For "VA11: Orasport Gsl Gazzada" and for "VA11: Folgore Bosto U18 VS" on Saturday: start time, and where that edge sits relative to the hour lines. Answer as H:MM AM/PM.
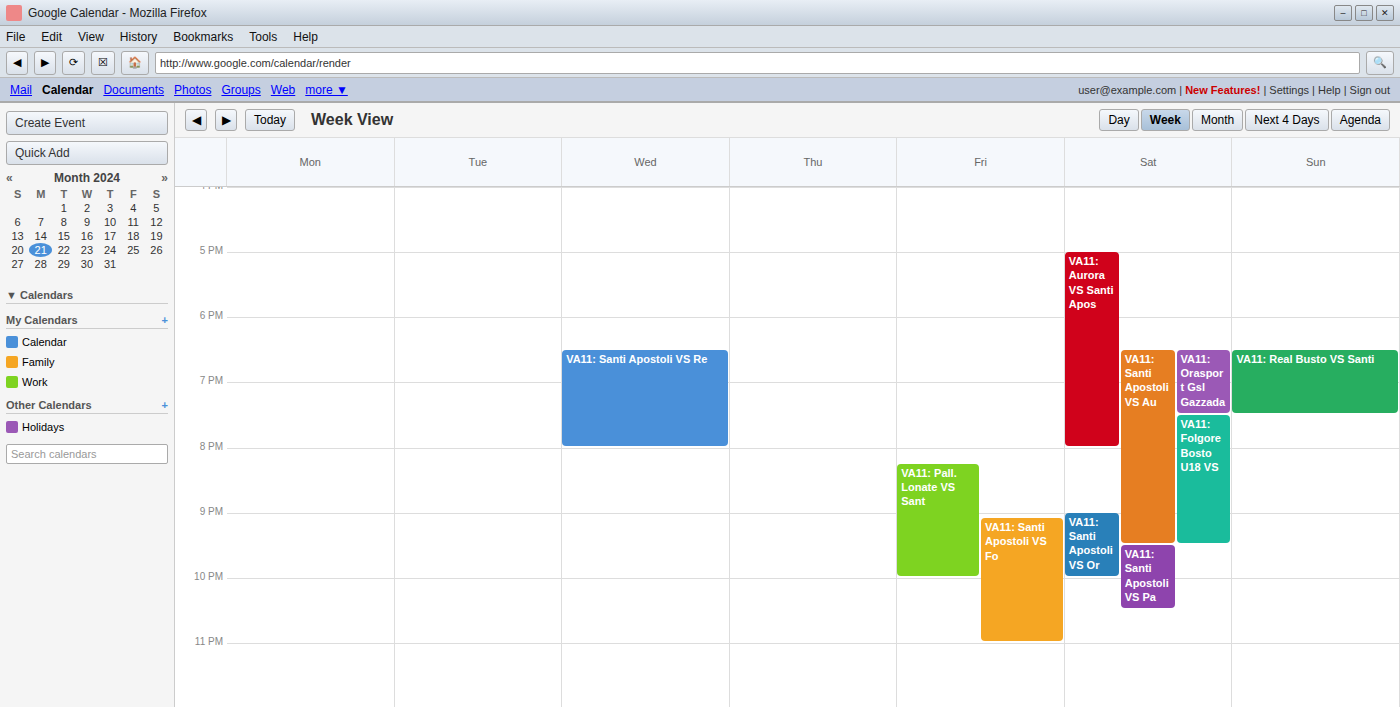
"VA11: Orasport Gsl Gazzada": 6:30 PM, halfway between the 6 PM and 7 PM lines. "VA11: Folgore Bosto U18 VS": 7:30 PM, halfway between the 7 PM and 8 PM lines.